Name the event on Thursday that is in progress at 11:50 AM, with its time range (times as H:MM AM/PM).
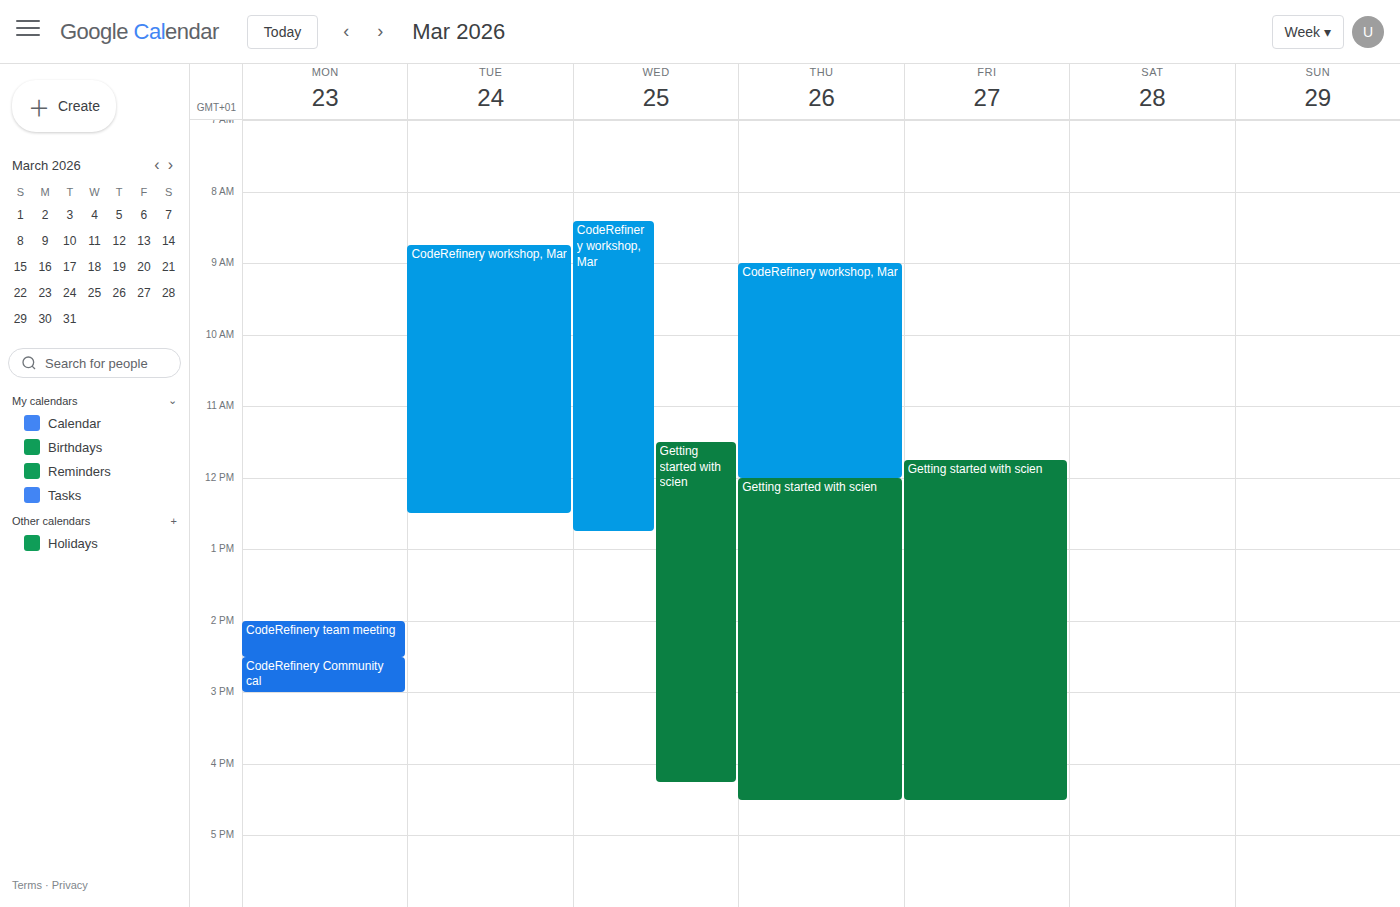
"CodeRefinery workshop, Mar", 9:00 AM to 12:00 PM